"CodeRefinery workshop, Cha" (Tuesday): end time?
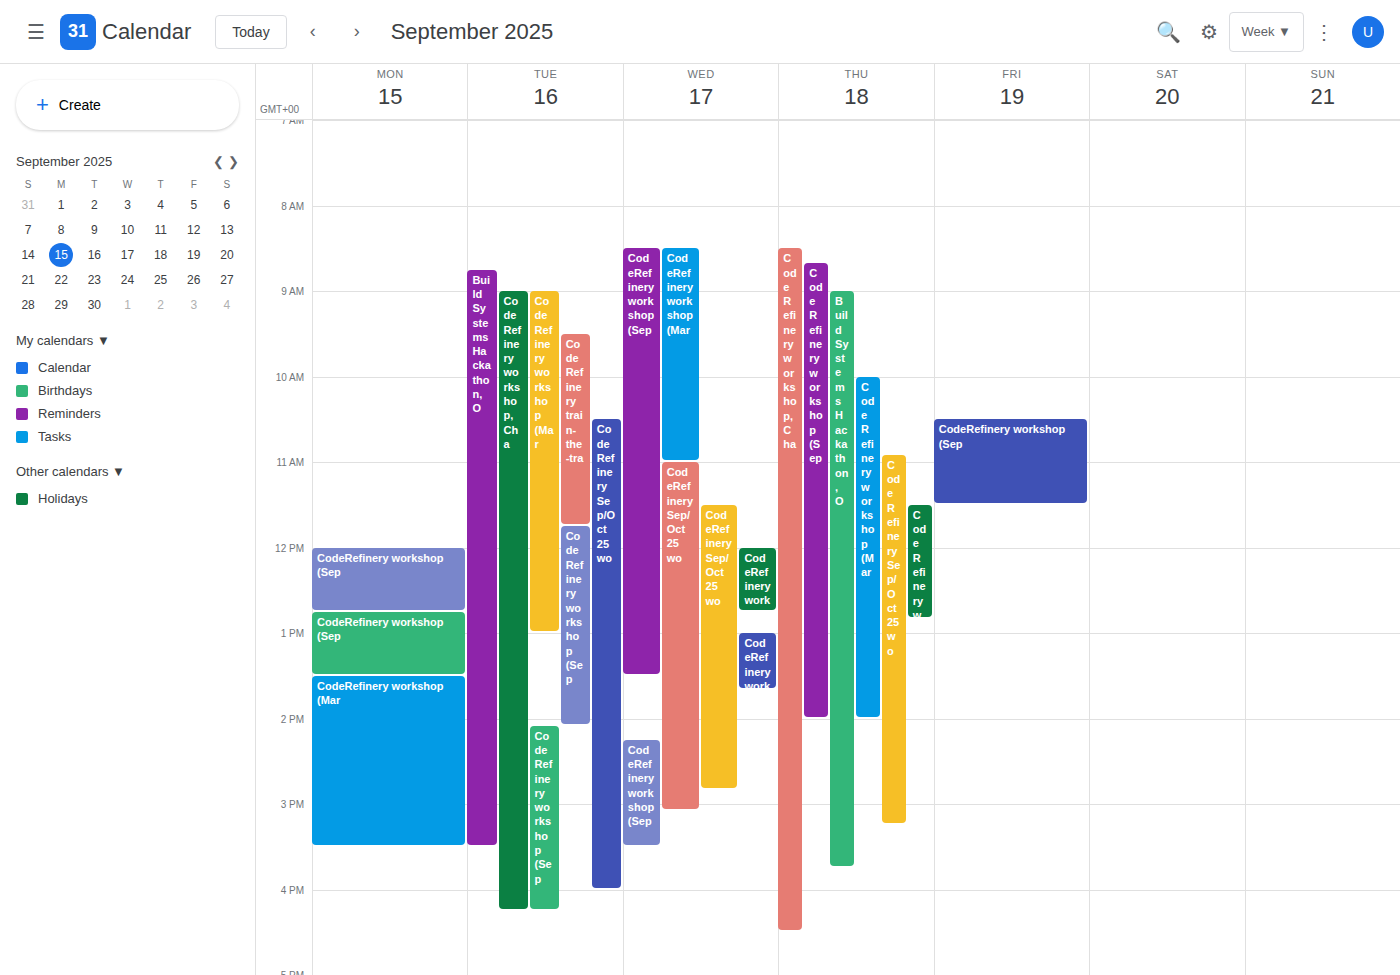
4:15 PM